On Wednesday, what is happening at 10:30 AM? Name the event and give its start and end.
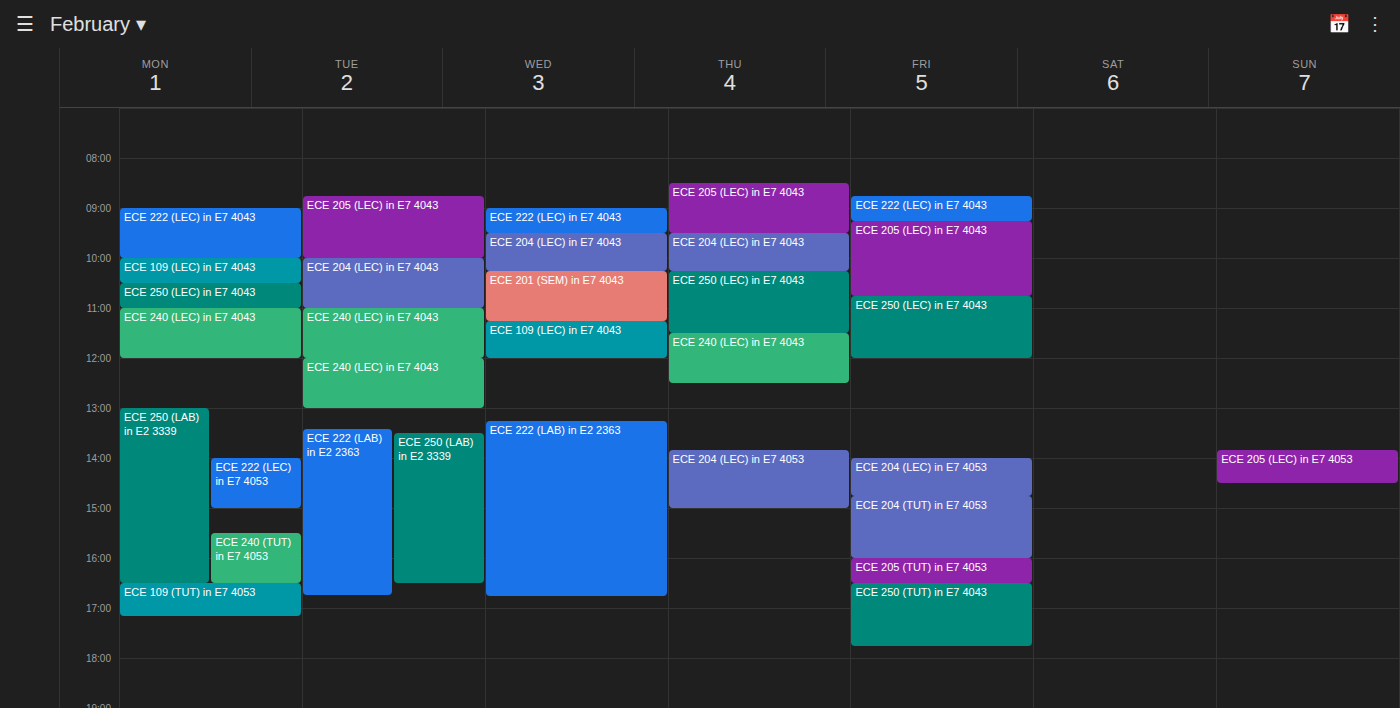
"ECE 201 (SEM) in E7 4043", 10:15 AM to 11:15 AM